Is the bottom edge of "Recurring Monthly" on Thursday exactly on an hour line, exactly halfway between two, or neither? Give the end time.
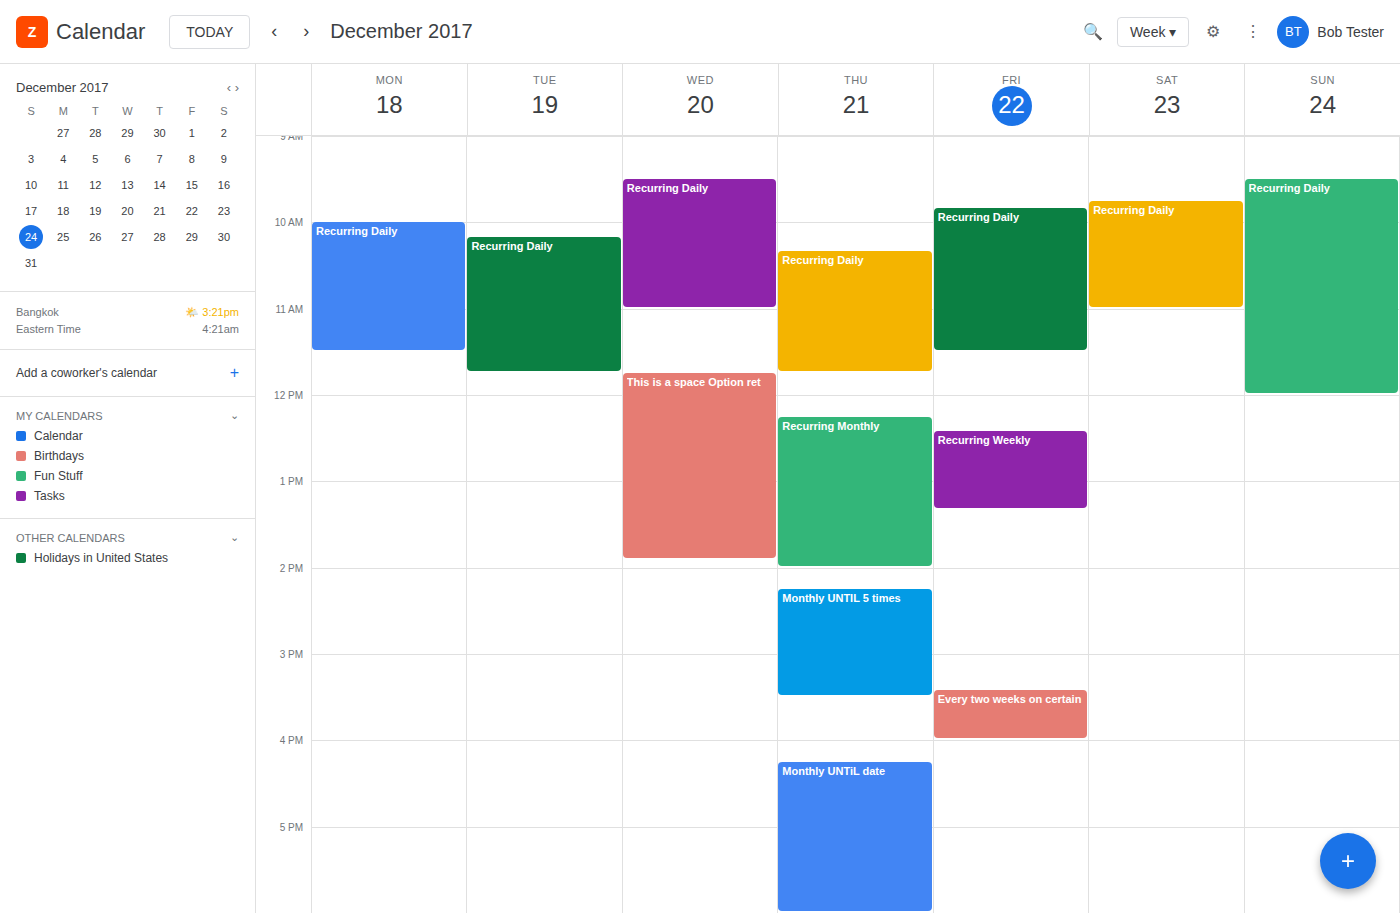
14:00 -- exactly on the 14:00 line.